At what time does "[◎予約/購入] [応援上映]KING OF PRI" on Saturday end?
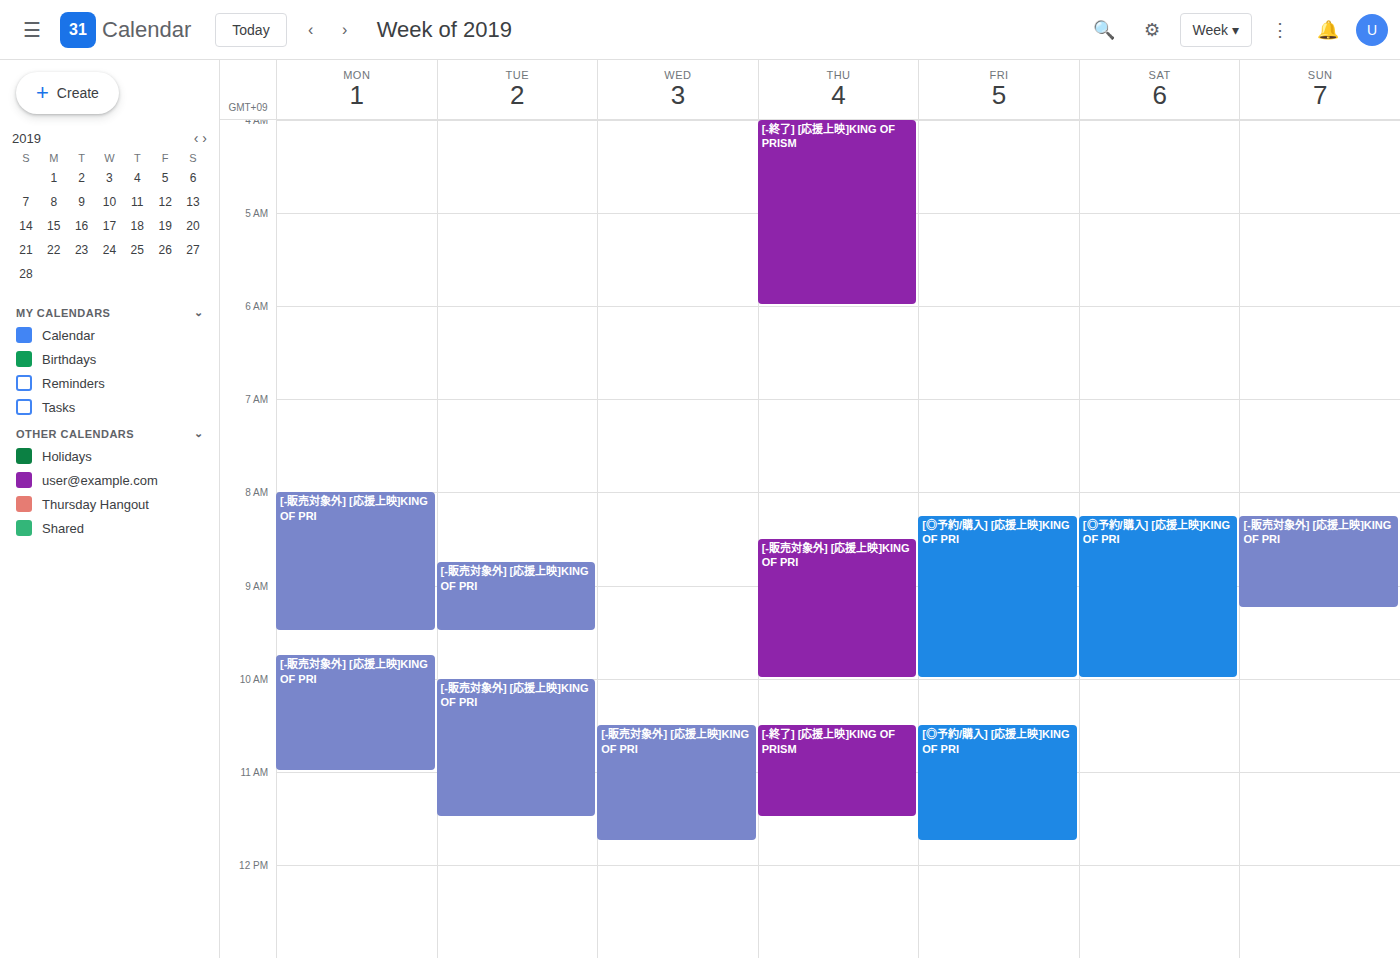
10:00 AM